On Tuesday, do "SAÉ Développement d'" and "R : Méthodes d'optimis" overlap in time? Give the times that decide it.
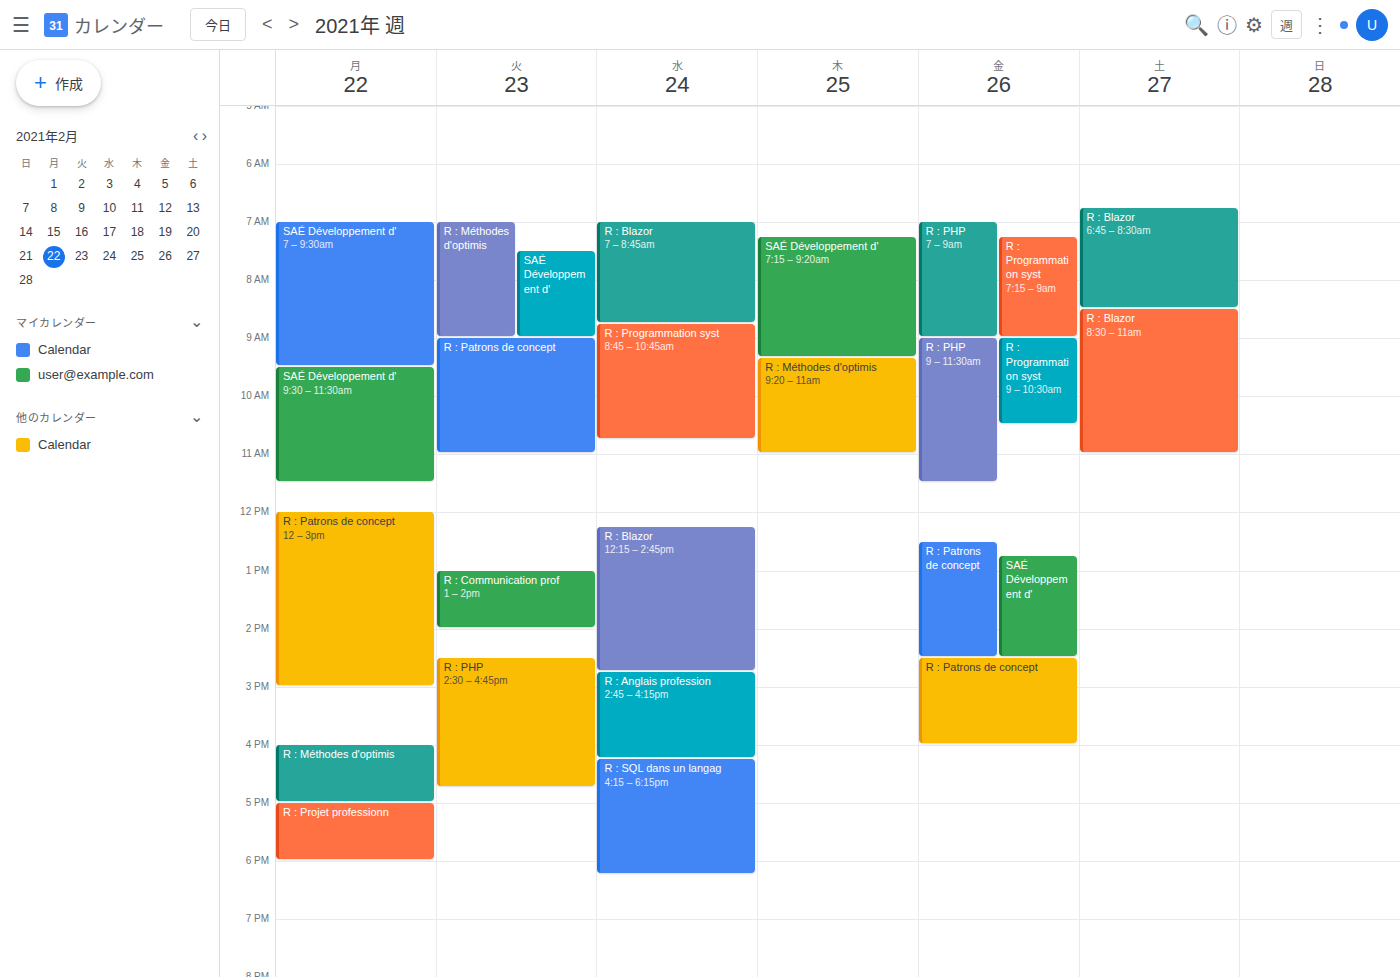
"SAÉ Développement d'" starts at 07:30, before "R : Méthodes d'optimis" ends at 09:00 -- they overlap.